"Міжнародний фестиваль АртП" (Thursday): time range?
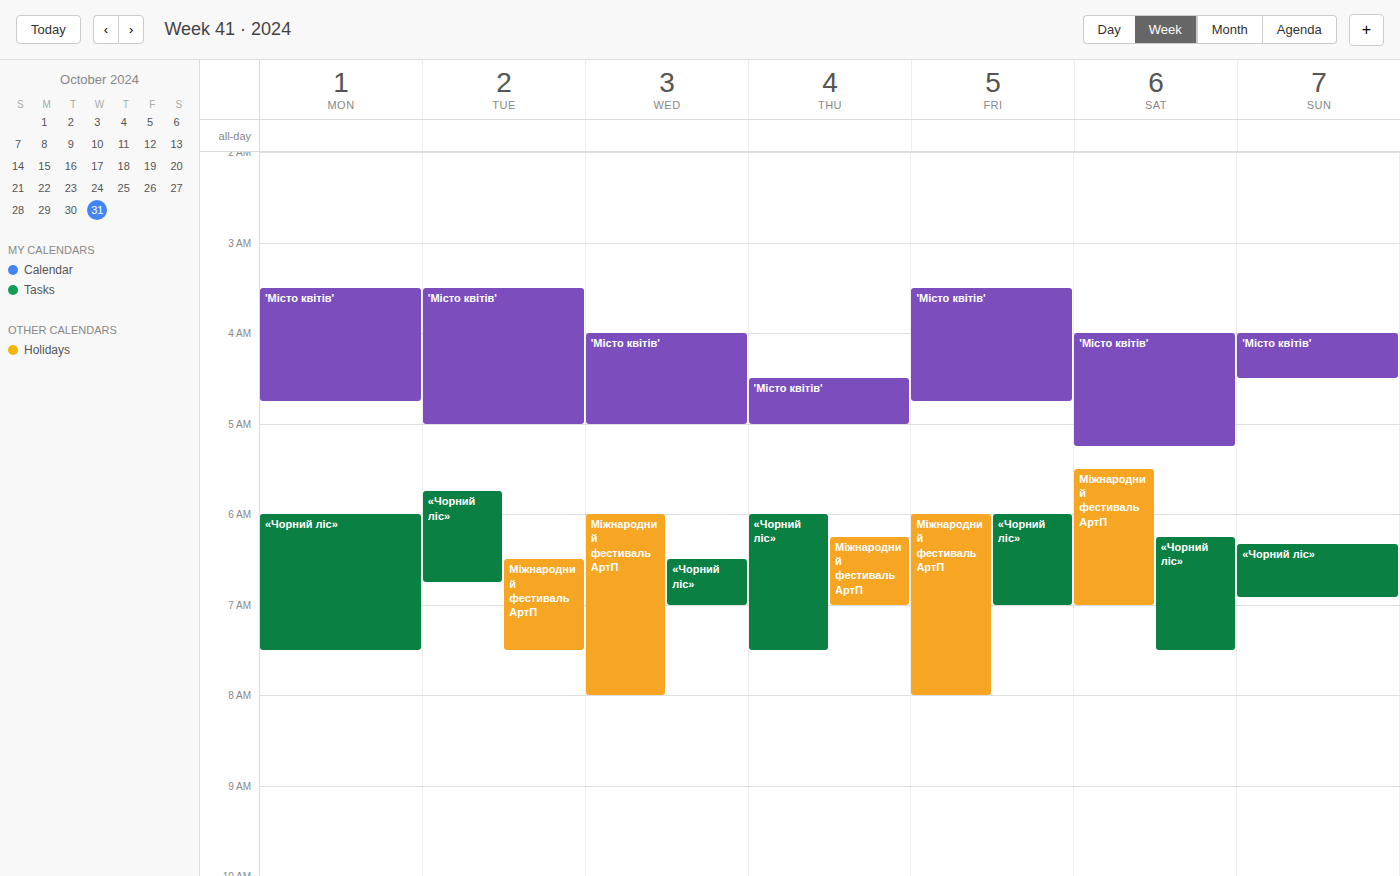
06:15 to 07:00